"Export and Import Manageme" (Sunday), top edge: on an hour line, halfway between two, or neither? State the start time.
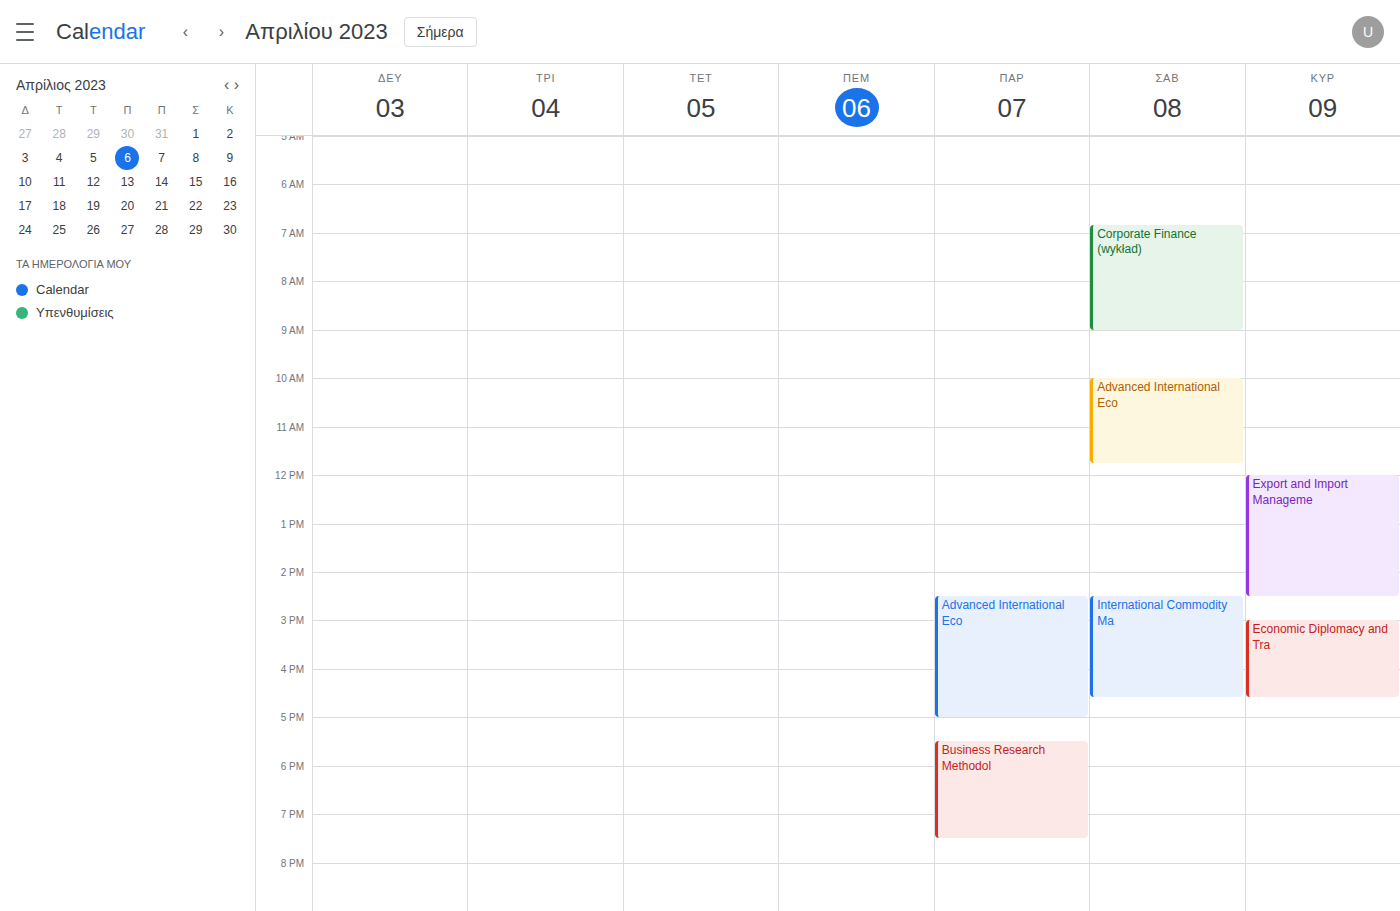
12:00 PM -- exactly on the 12 PM line.